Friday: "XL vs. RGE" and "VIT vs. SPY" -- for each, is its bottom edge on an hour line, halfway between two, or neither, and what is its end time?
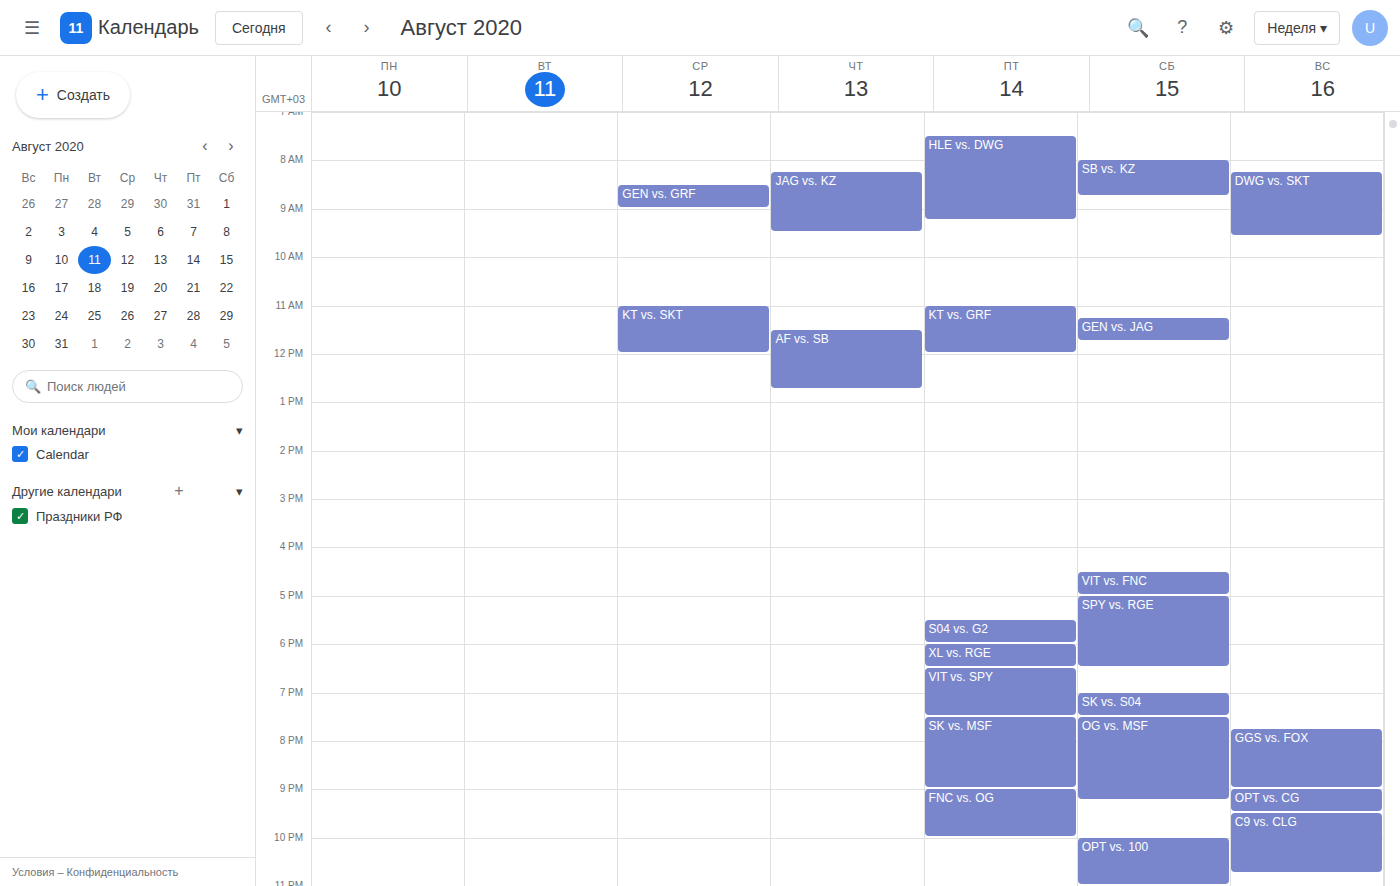
"XL vs. RGE": 6:30 PM, halfway between the 6 PM and 7 PM lines. "VIT vs. SPY": 7:30 PM, halfway between the 7 PM and 8 PM lines.